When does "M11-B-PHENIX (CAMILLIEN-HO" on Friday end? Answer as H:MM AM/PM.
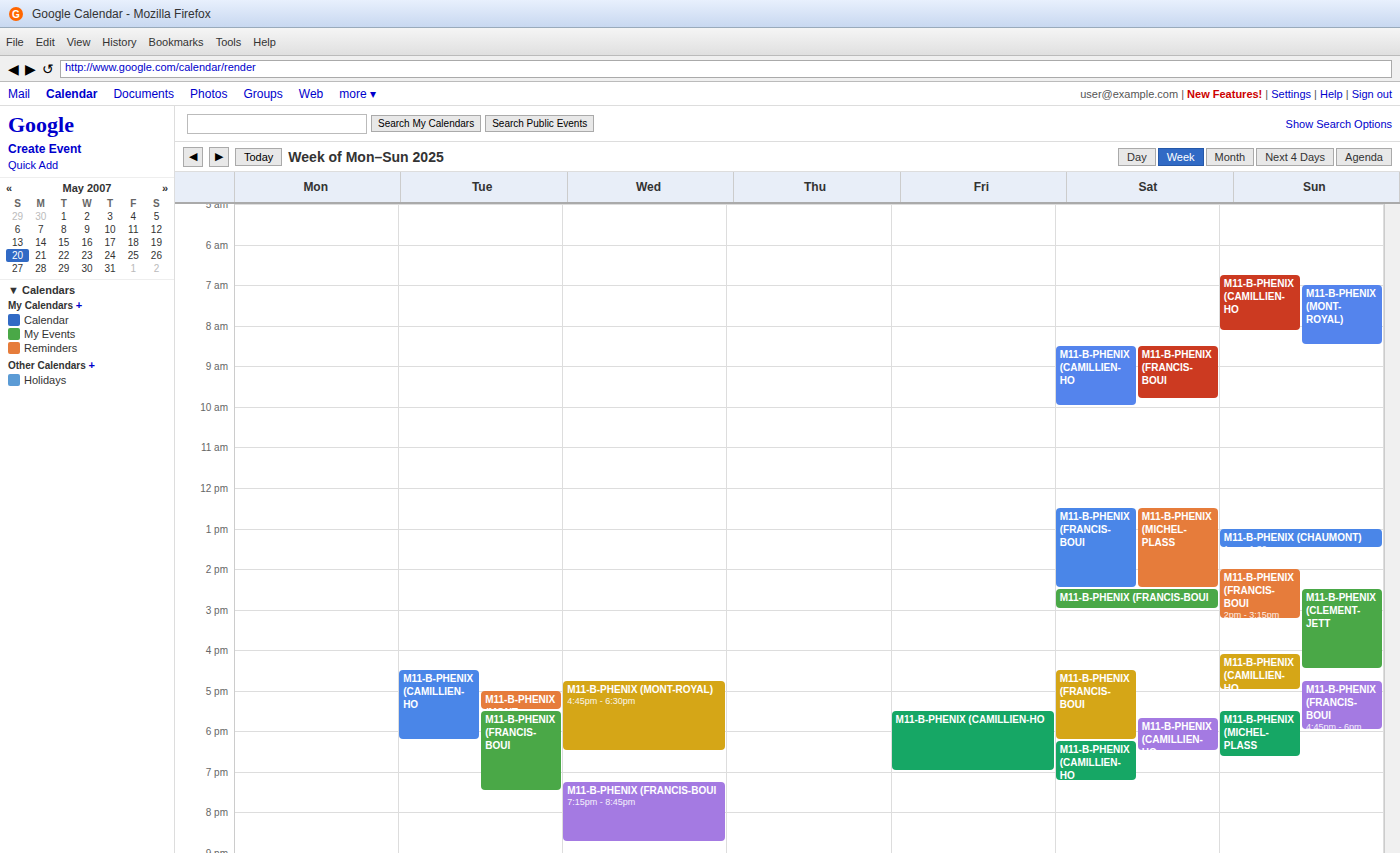
7:00 PM